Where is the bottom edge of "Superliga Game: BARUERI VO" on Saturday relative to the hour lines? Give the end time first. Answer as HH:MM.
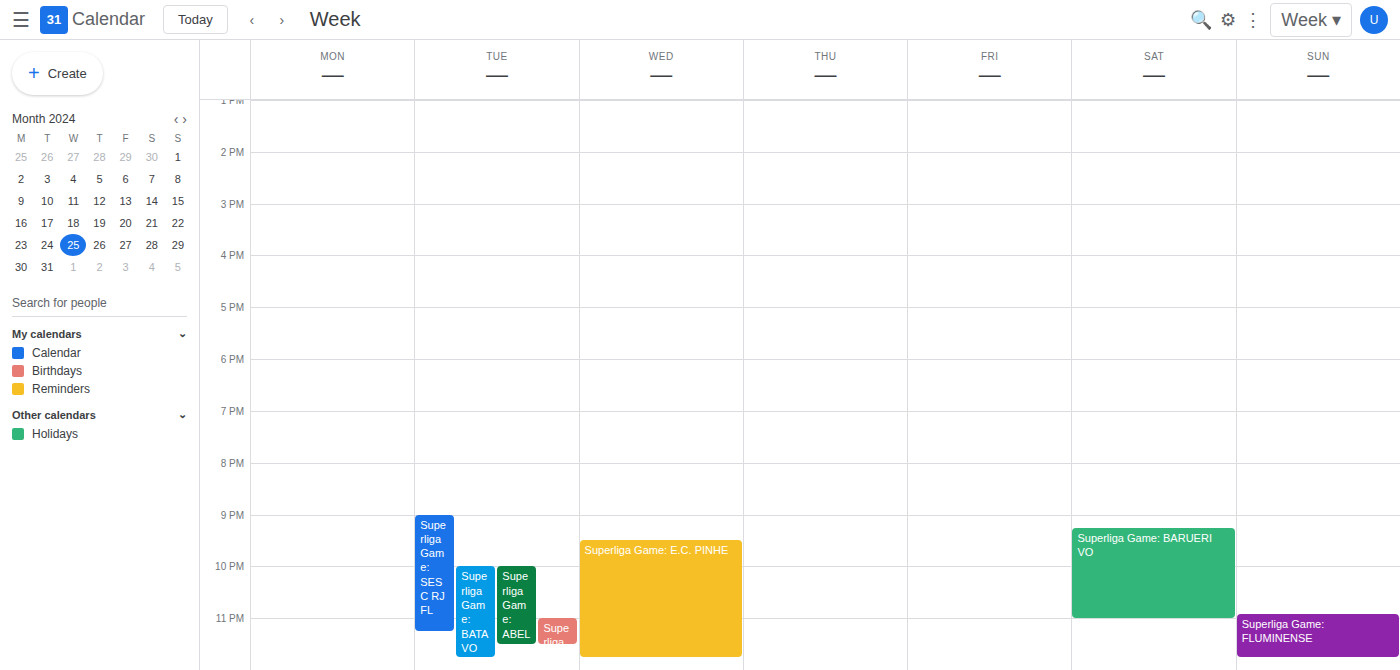
23:00 -- exactly on the 23:00 line.